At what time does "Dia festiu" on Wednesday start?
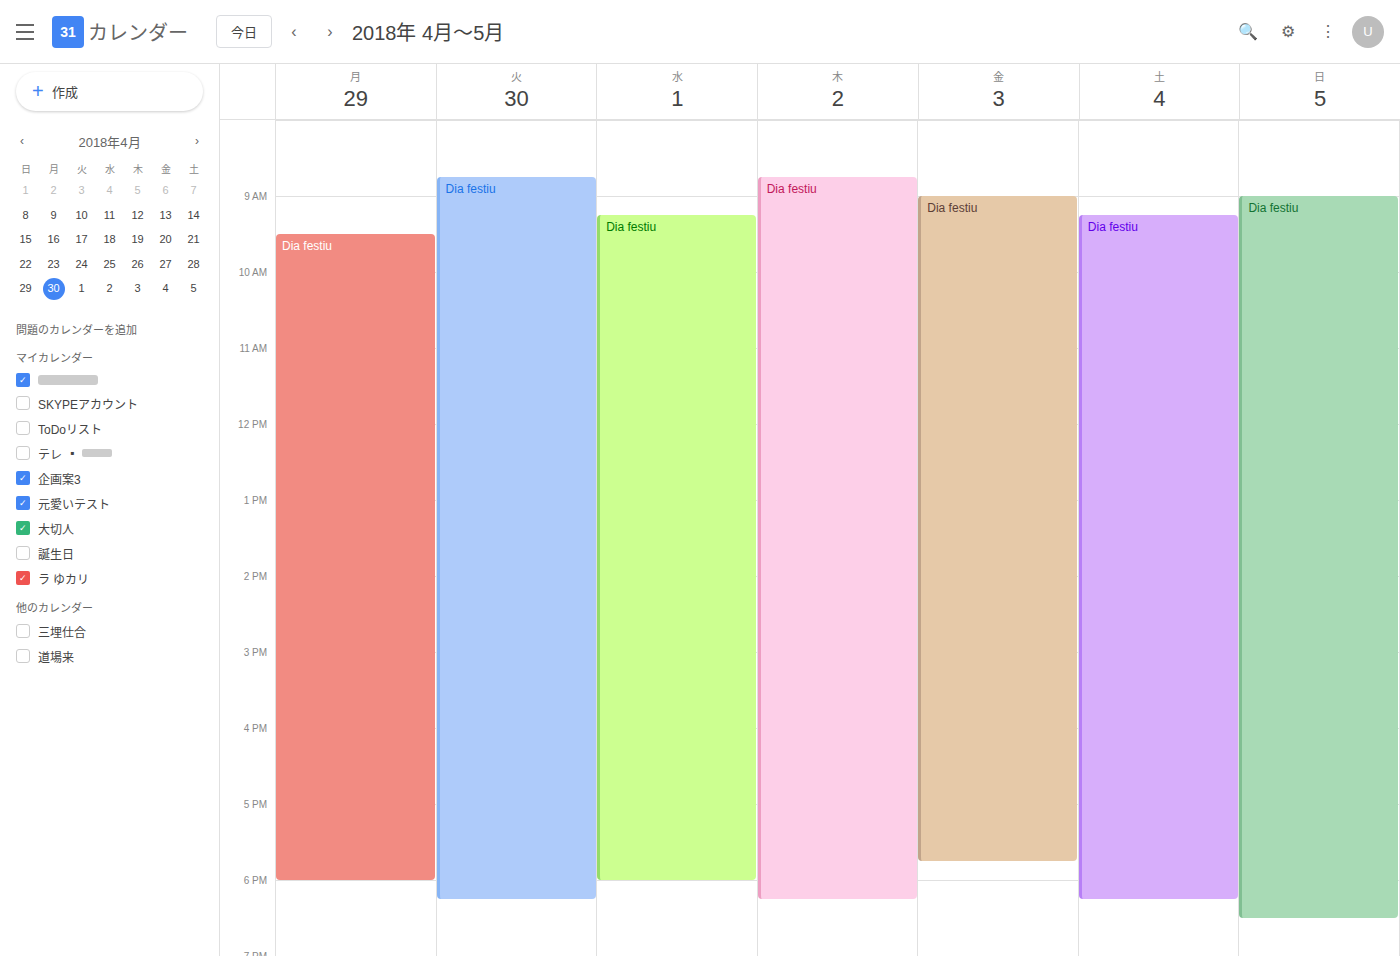
9:15 AM